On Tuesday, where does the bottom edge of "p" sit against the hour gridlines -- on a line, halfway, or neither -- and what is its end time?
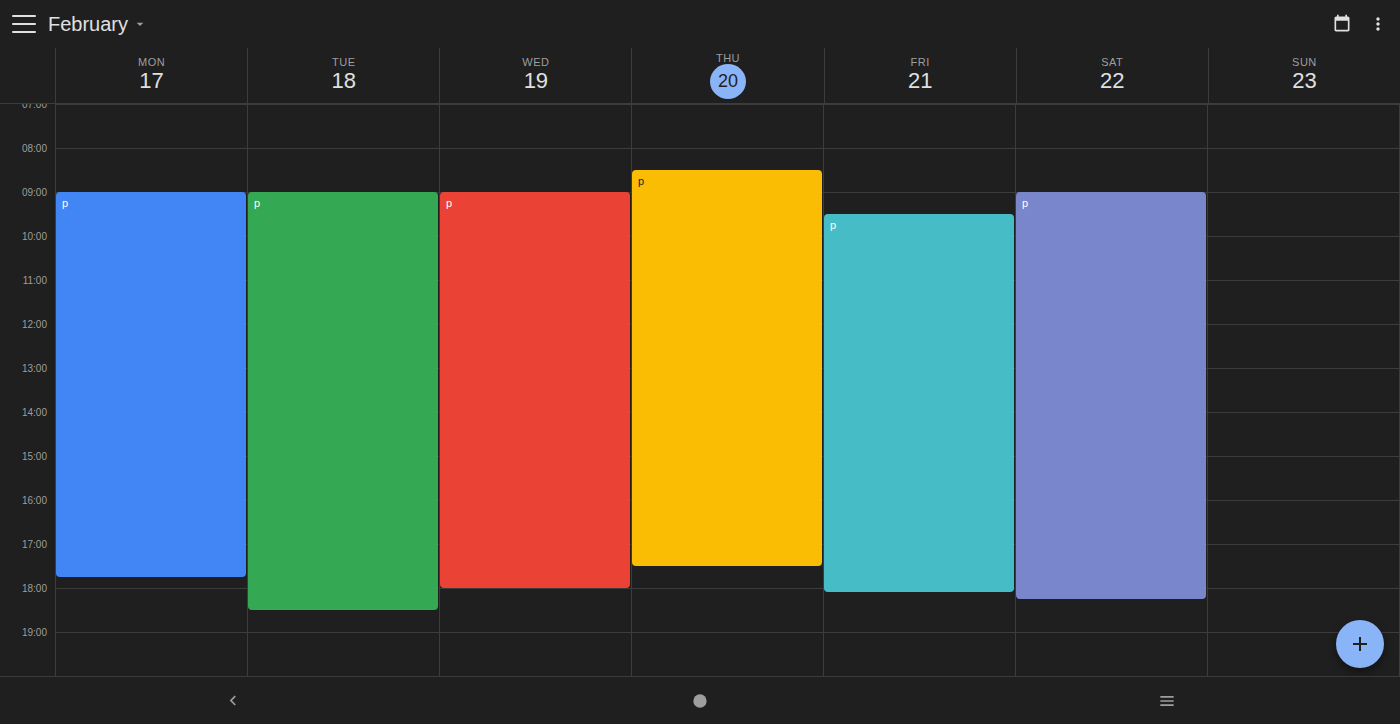
6:30 PM -- halfway between the 6 PM and 7 PM lines.